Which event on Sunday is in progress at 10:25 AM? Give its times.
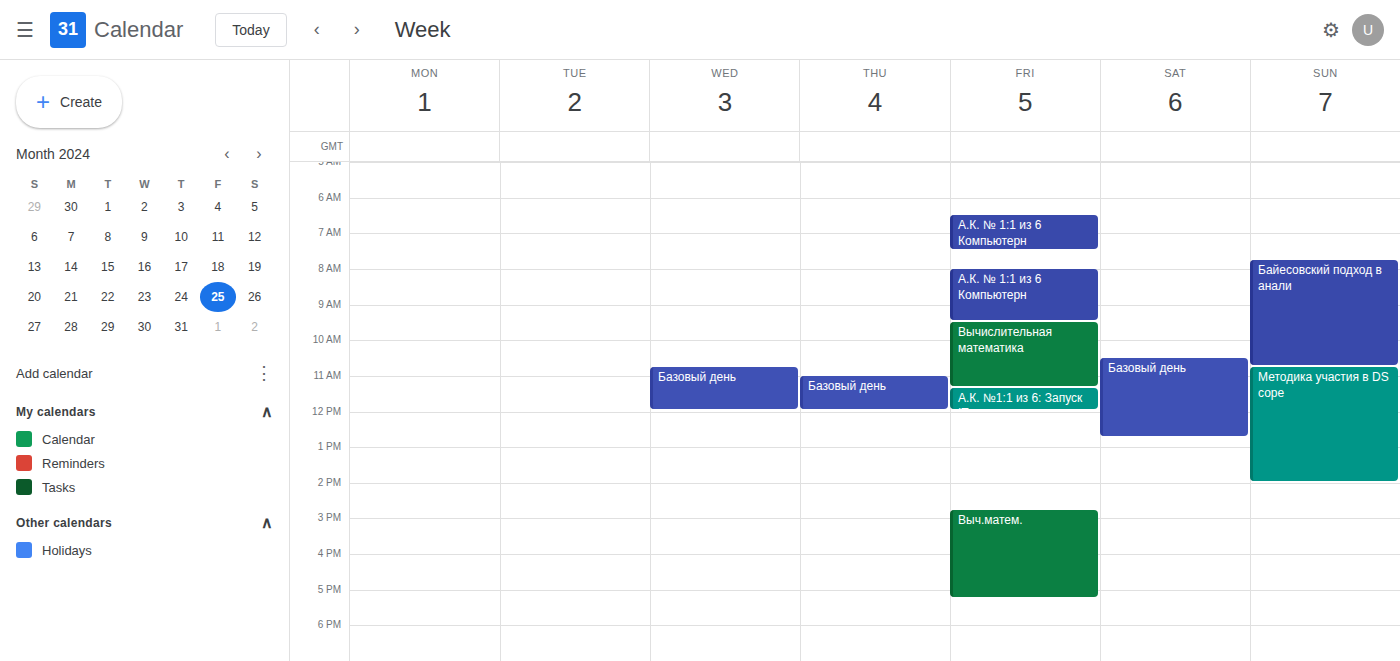
"Байесовский подход в анали", 7:45 AM to 10:45 AM